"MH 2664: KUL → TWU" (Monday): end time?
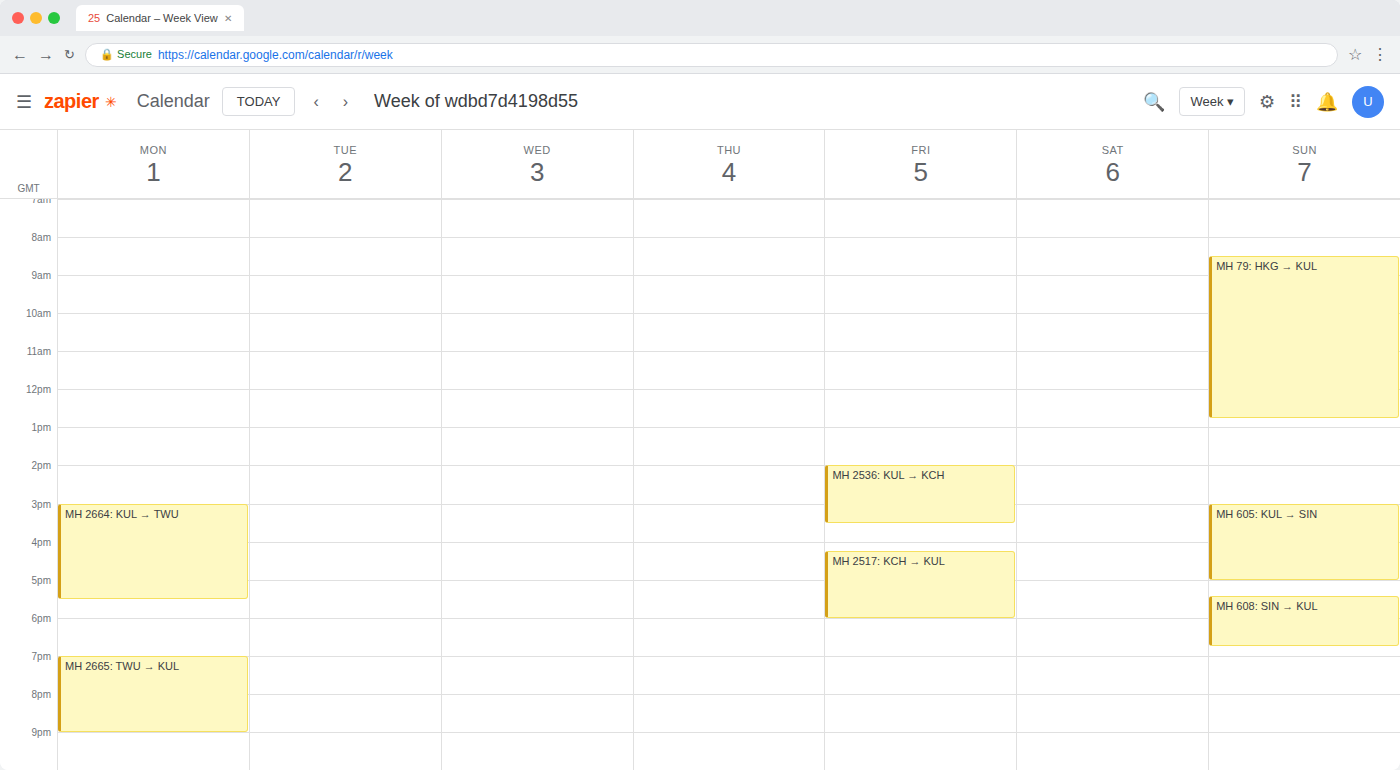
17:30